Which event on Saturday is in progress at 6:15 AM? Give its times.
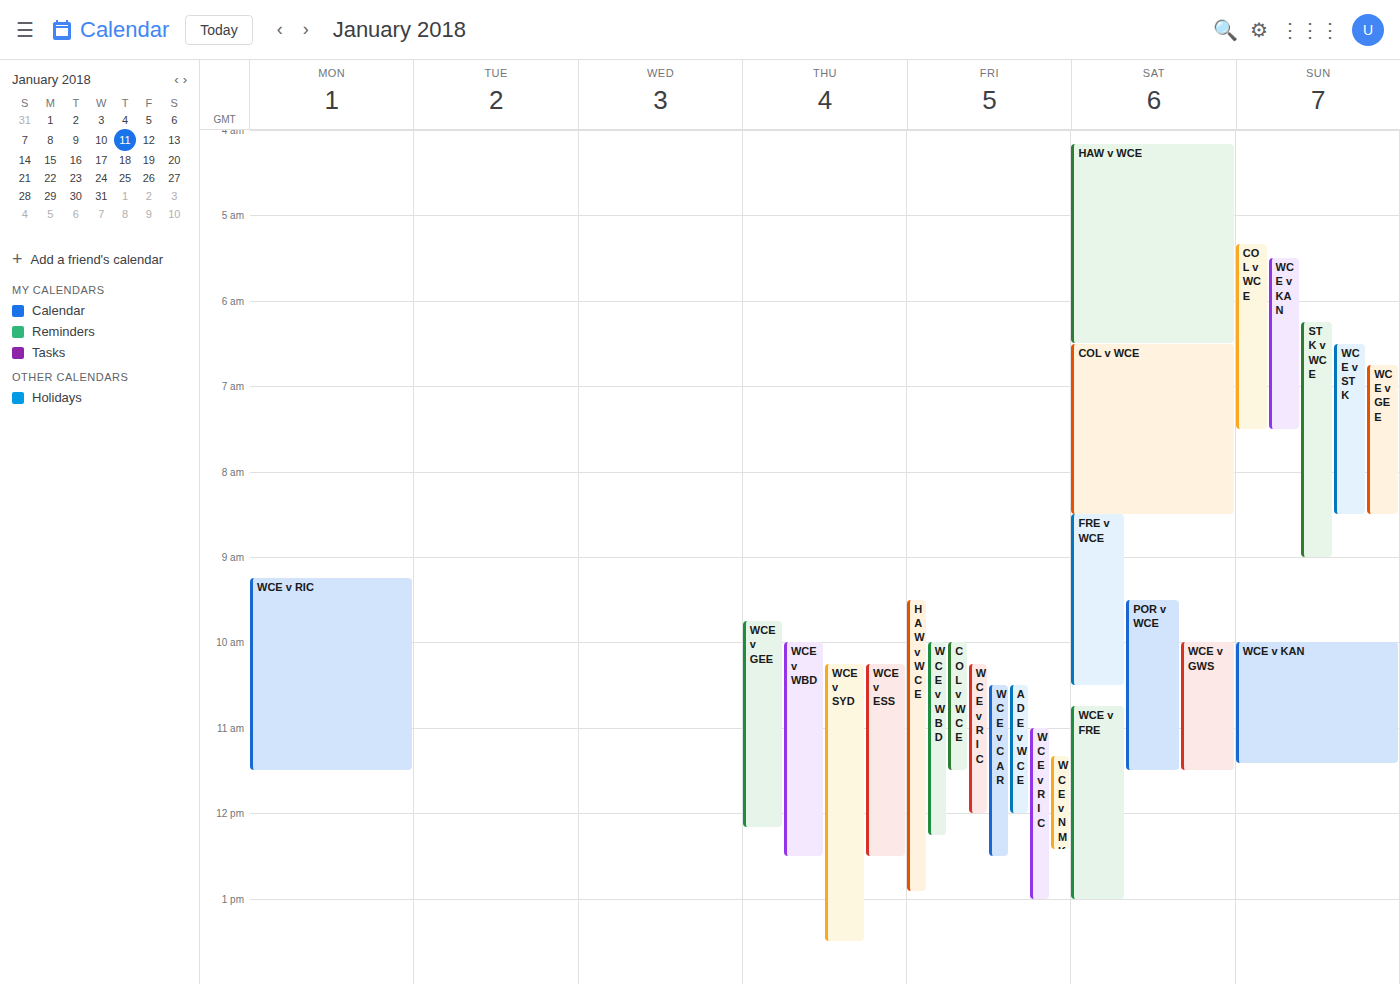
"HAW v WCE", 4:10 AM to 6:30 AM